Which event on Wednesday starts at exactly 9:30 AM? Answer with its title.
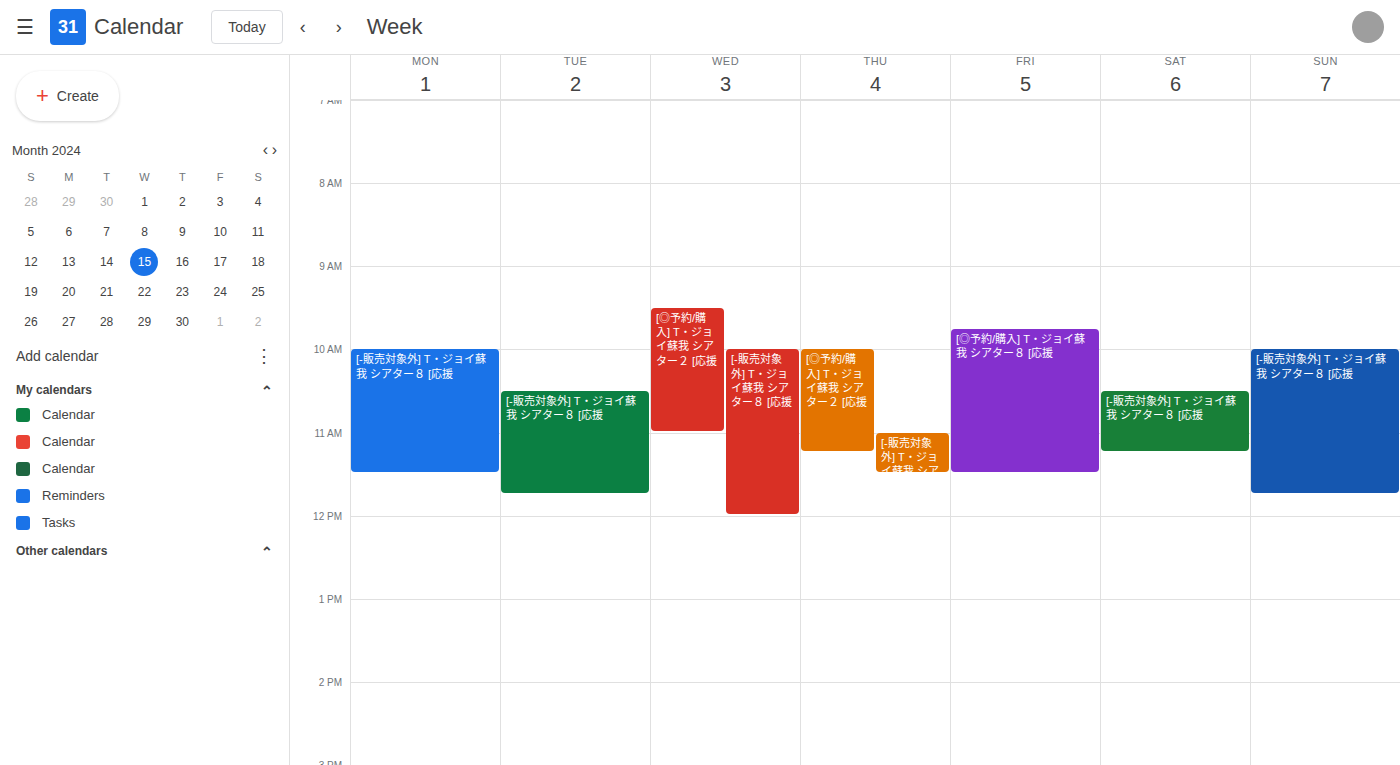
"[◎予約/購入] T・ジョイ蘇我 シアター２ [応援"